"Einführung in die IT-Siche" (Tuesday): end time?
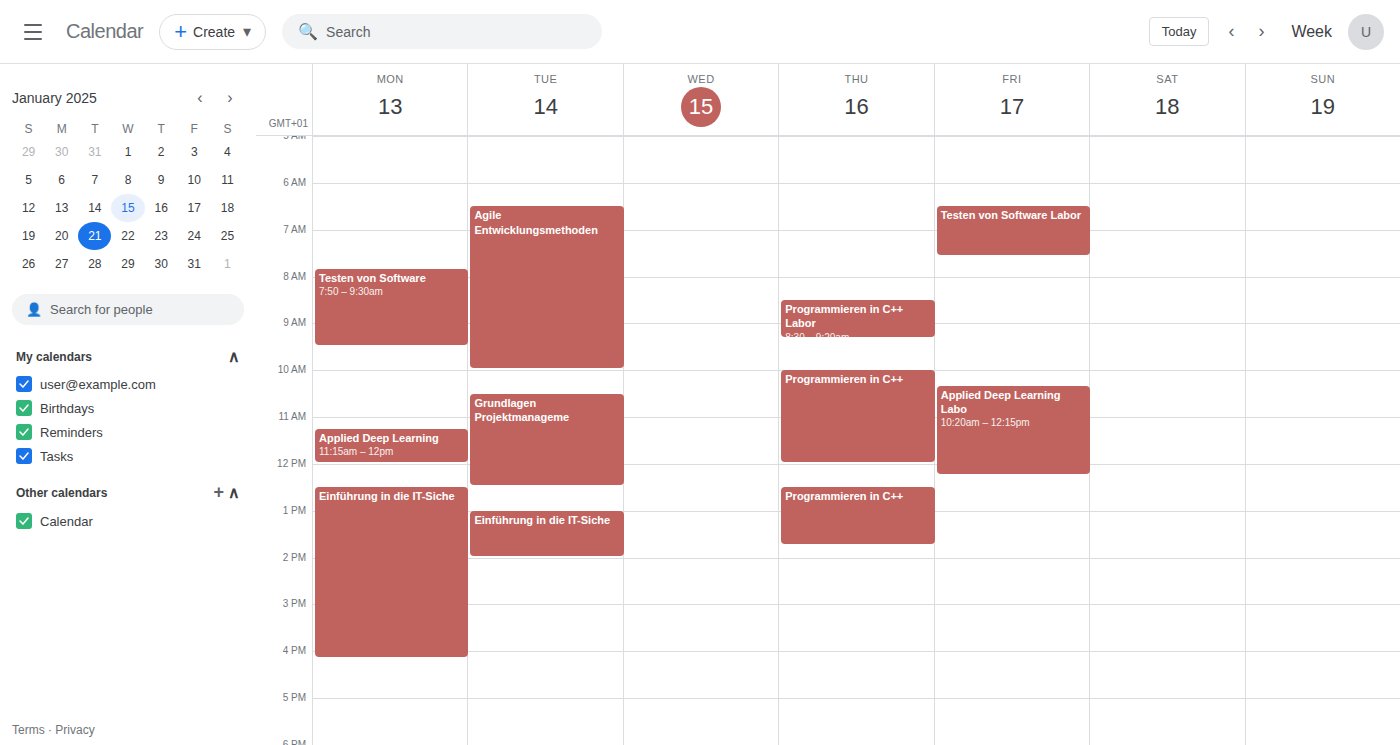
2:00 PM